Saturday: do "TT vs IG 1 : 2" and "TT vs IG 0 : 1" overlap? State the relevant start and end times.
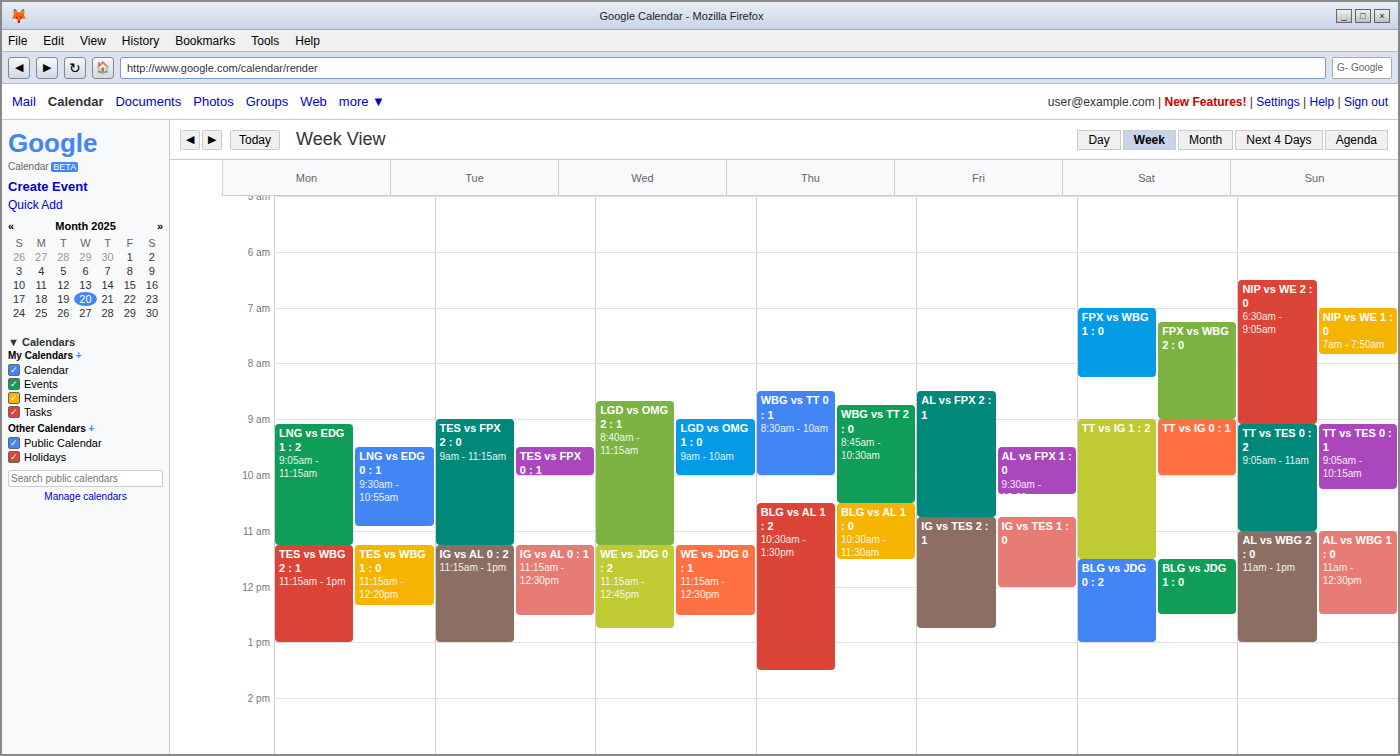
"TT vs IG 0 : 1" runs 09:00 to 10:00, inside "TT vs IG 1 : 2" -- they overlap.